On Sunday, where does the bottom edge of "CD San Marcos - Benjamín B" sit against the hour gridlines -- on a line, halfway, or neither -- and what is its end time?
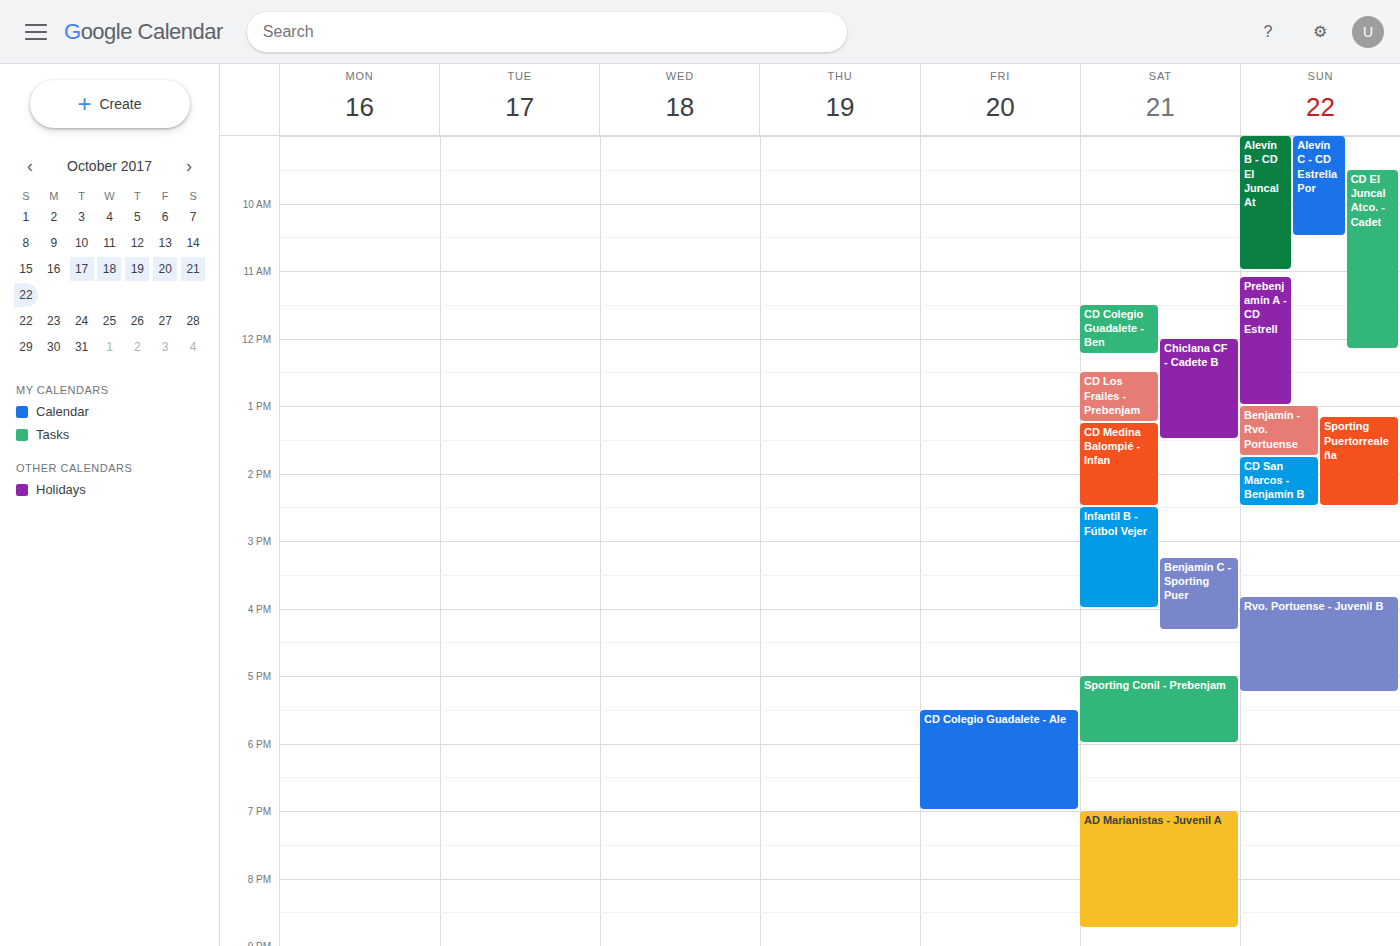
2:30 PM -- halfway between the 2 PM and 3 PM lines.